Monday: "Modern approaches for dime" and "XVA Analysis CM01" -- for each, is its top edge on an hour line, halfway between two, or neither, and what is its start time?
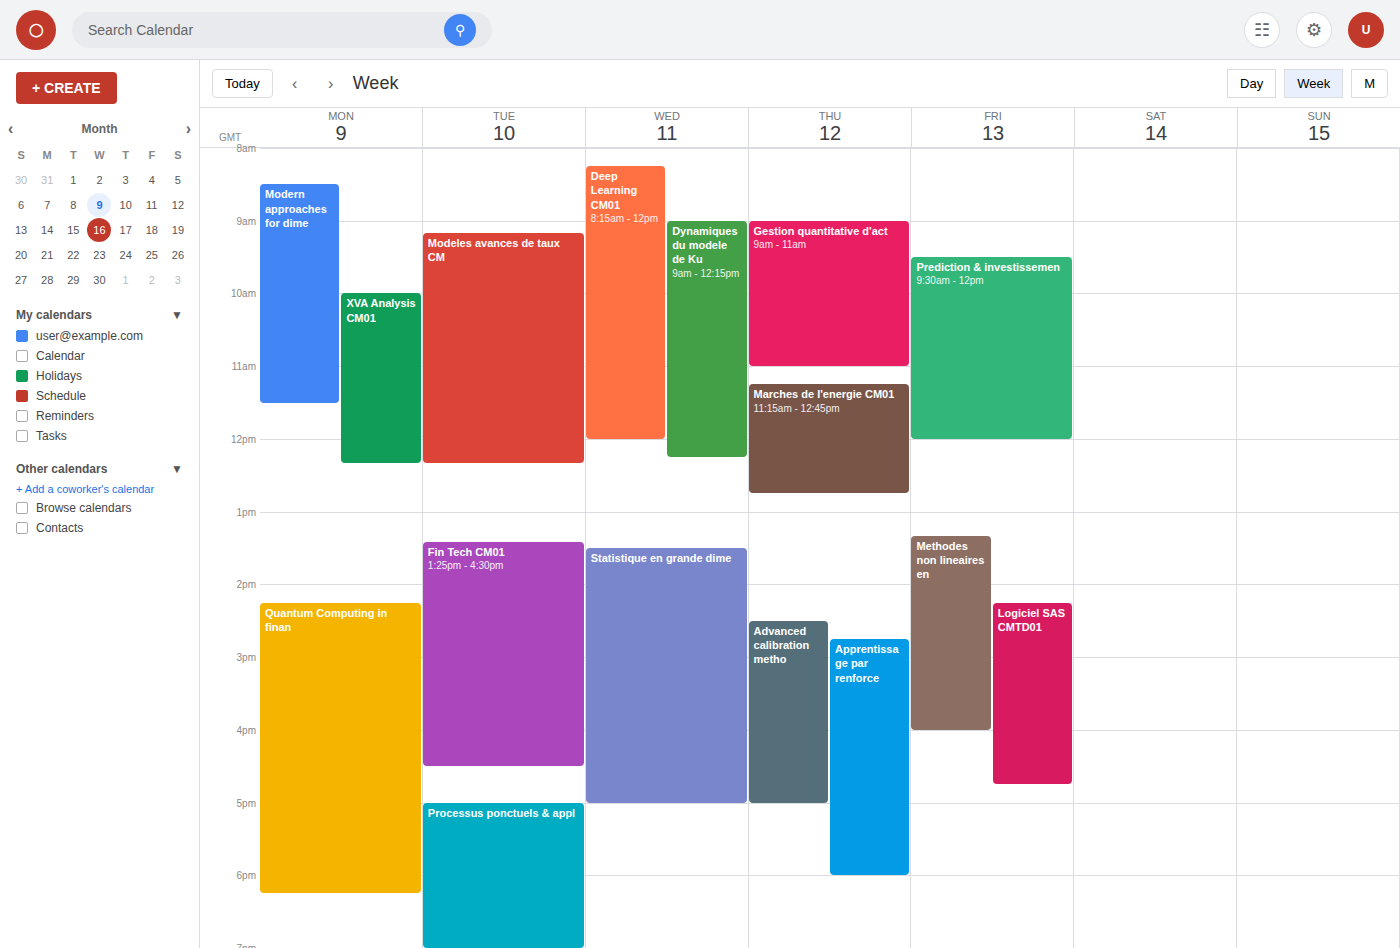
"Modern approaches for dime": 08:30, halfway between the 08:00 and 09:00 lines. "XVA Analysis CM01": 10:00, exactly on the 10:00 line.